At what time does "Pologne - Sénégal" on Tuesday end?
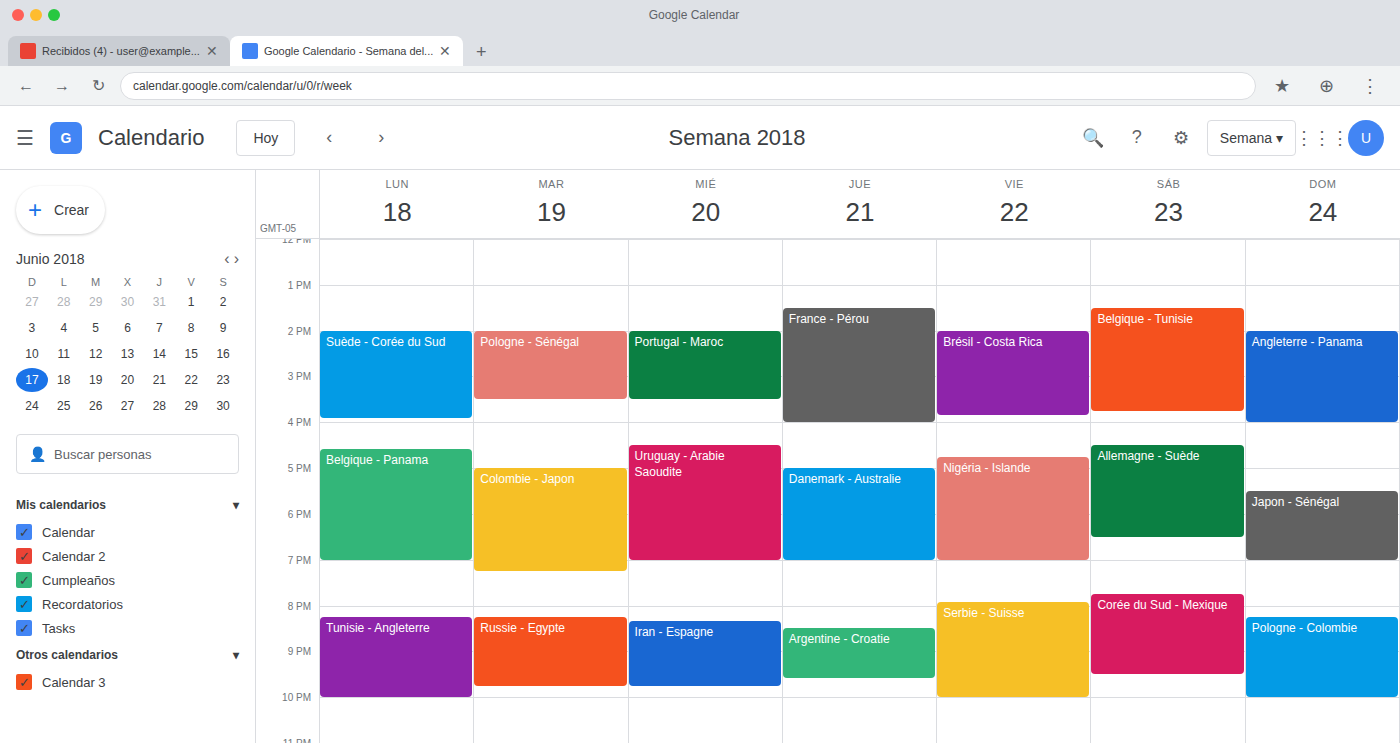
3:30 PM